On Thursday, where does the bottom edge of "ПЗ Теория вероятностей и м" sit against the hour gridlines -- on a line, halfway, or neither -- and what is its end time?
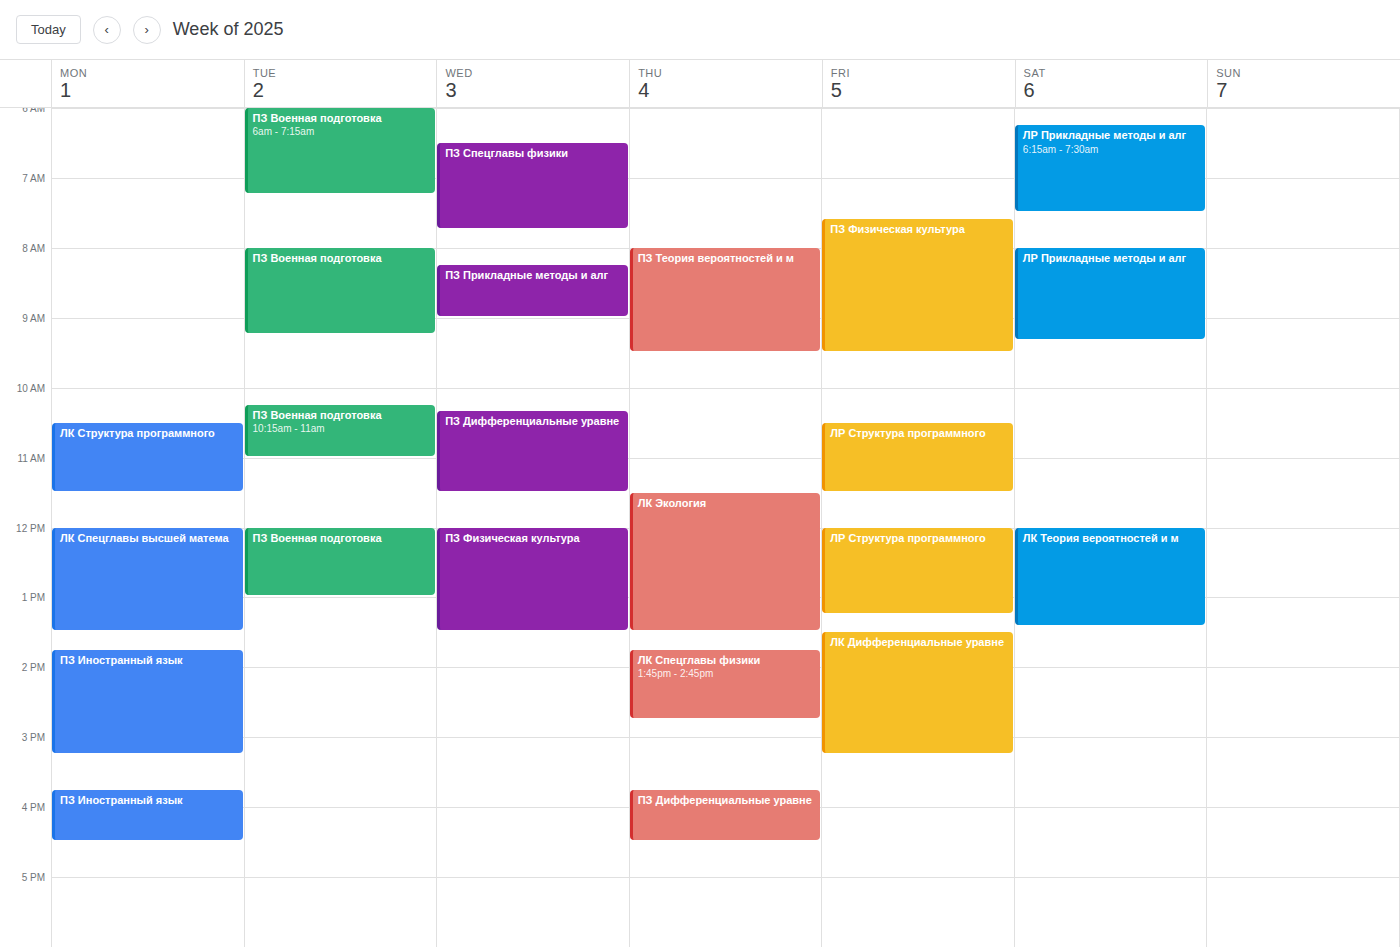
9:30 AM -- halfway between the 9 AM and 10 AM lines.